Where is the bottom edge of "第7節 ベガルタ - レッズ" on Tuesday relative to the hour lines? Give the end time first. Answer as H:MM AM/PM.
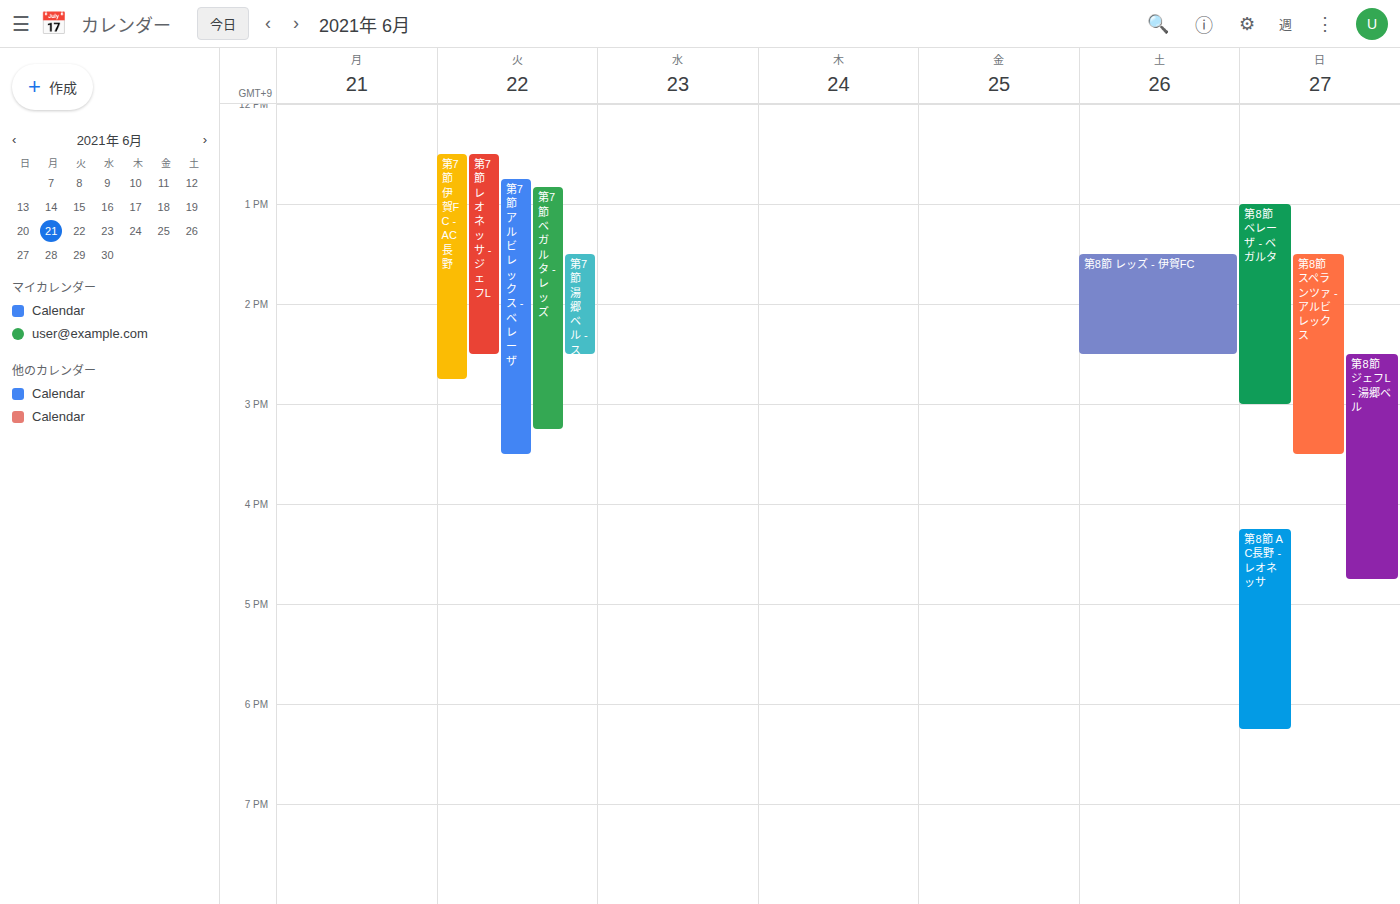
3:15 PM -- neither: a quarter of the way from the 3 PM line to the 4 PM line.